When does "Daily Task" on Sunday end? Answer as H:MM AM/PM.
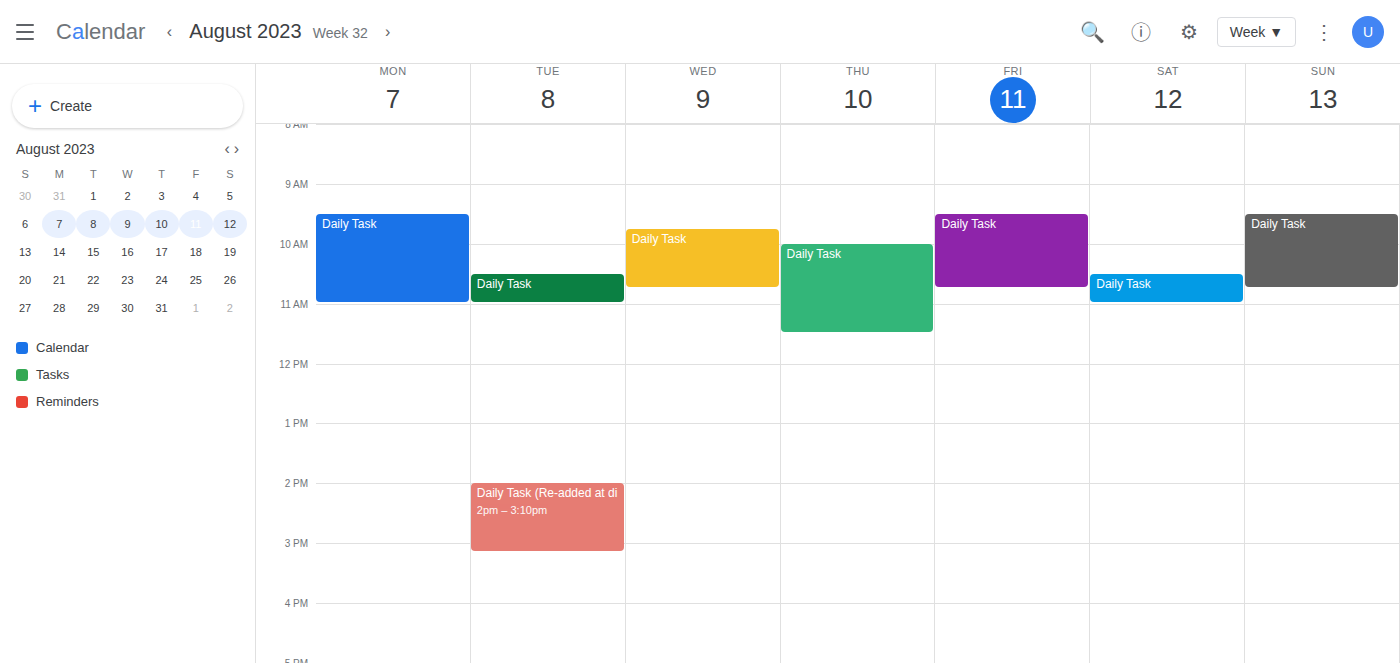
10:45 AM